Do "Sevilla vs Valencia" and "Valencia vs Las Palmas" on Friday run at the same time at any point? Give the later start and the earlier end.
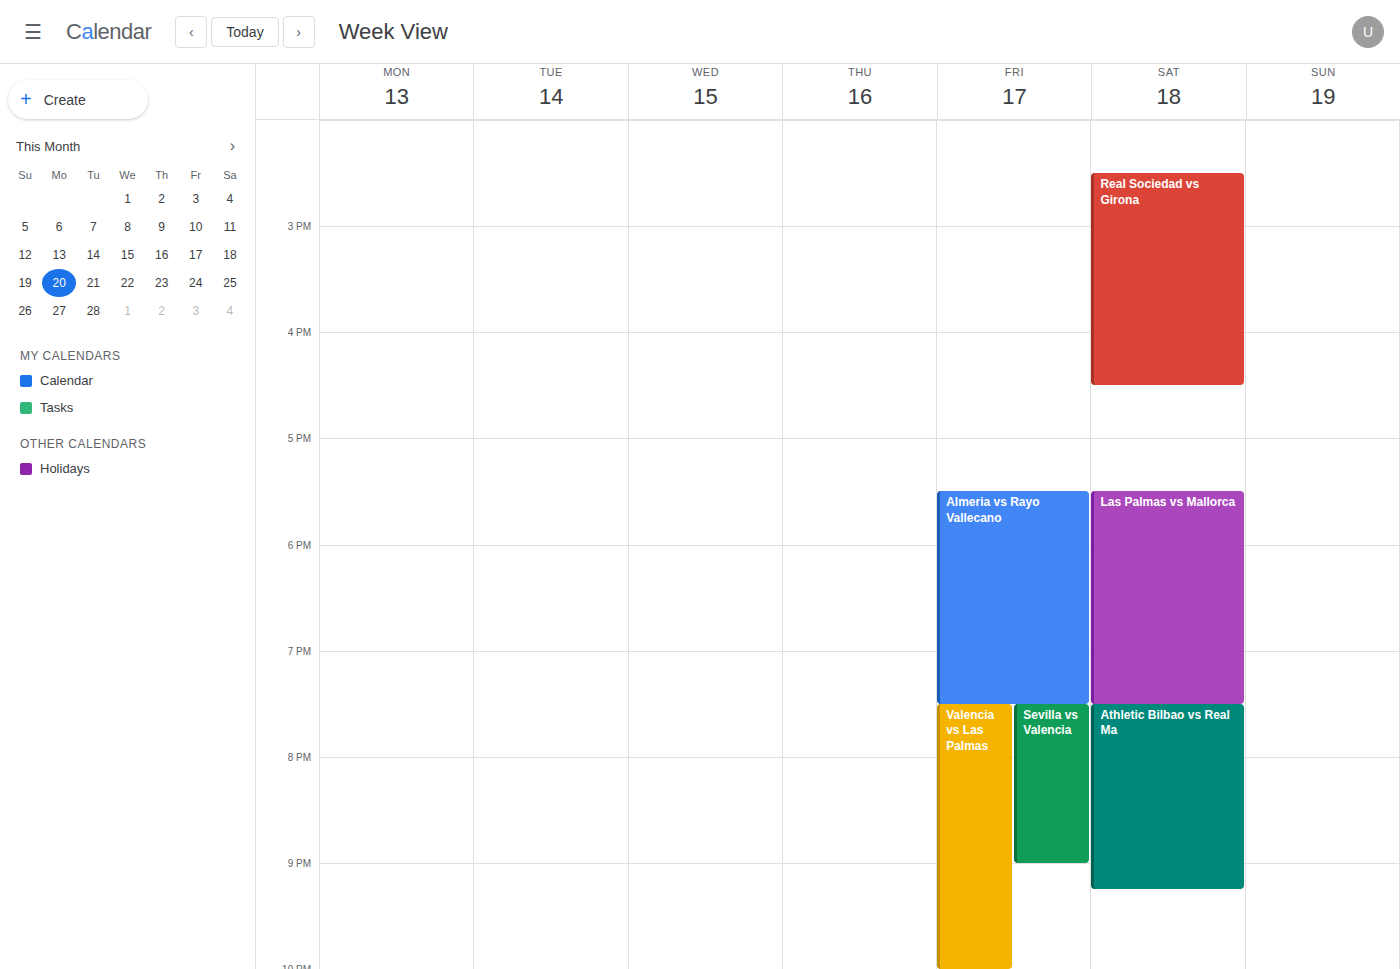
"Sevilla vs Valencia" runs 7:30 PM to 9:00 PM, inside "Valencia vs Las Palmas" -- they overlap.